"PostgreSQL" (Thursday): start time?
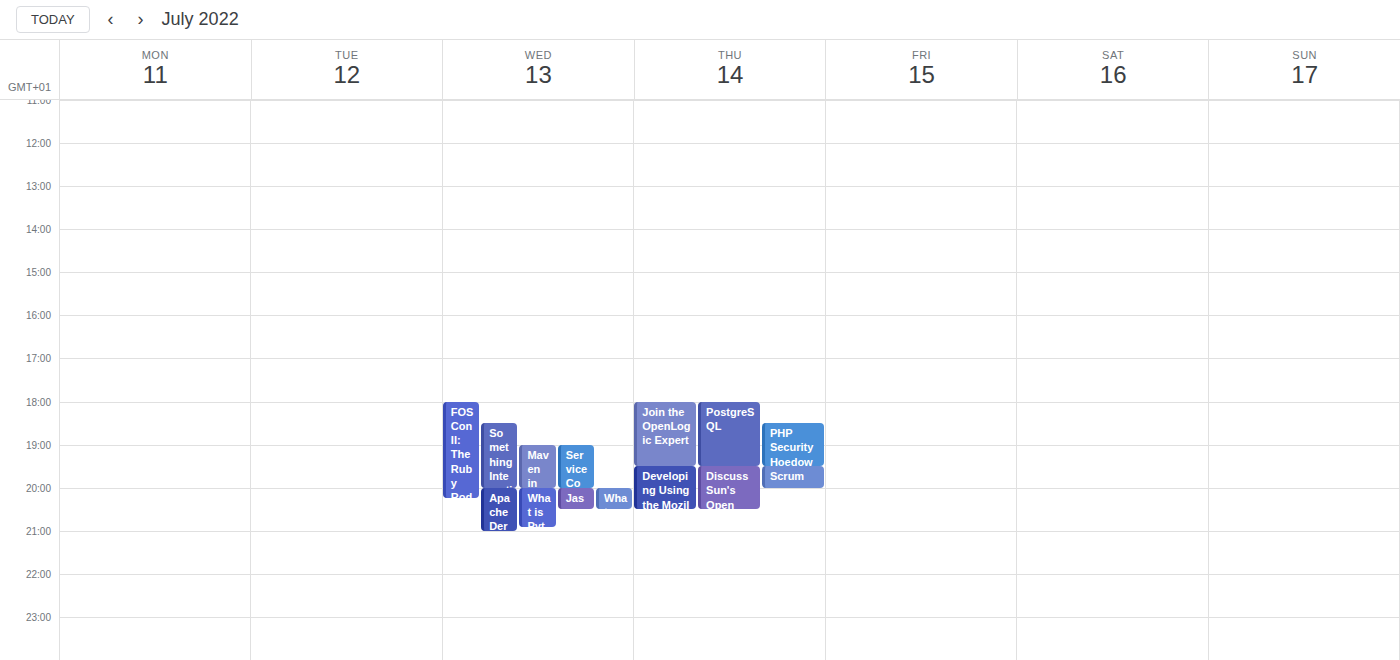
6:00 PM